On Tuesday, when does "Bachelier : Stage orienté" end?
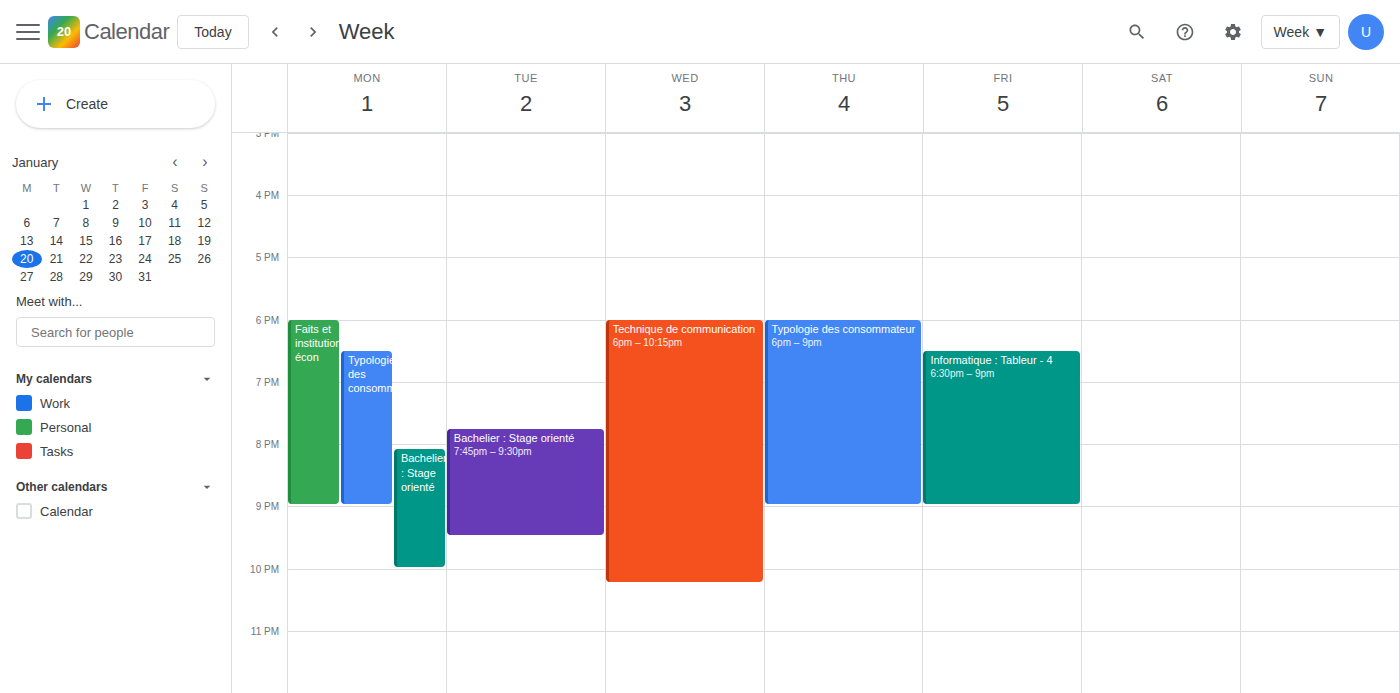
9:30 PM